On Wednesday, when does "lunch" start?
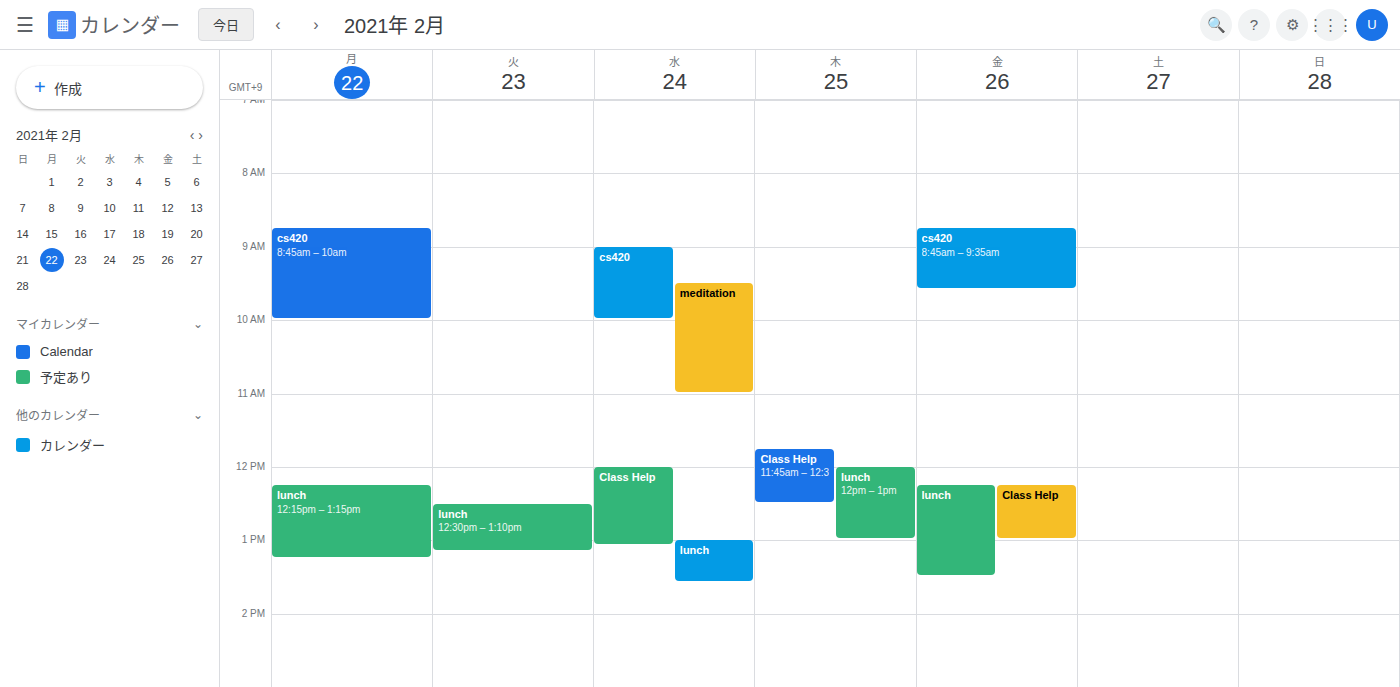
1:00 PM